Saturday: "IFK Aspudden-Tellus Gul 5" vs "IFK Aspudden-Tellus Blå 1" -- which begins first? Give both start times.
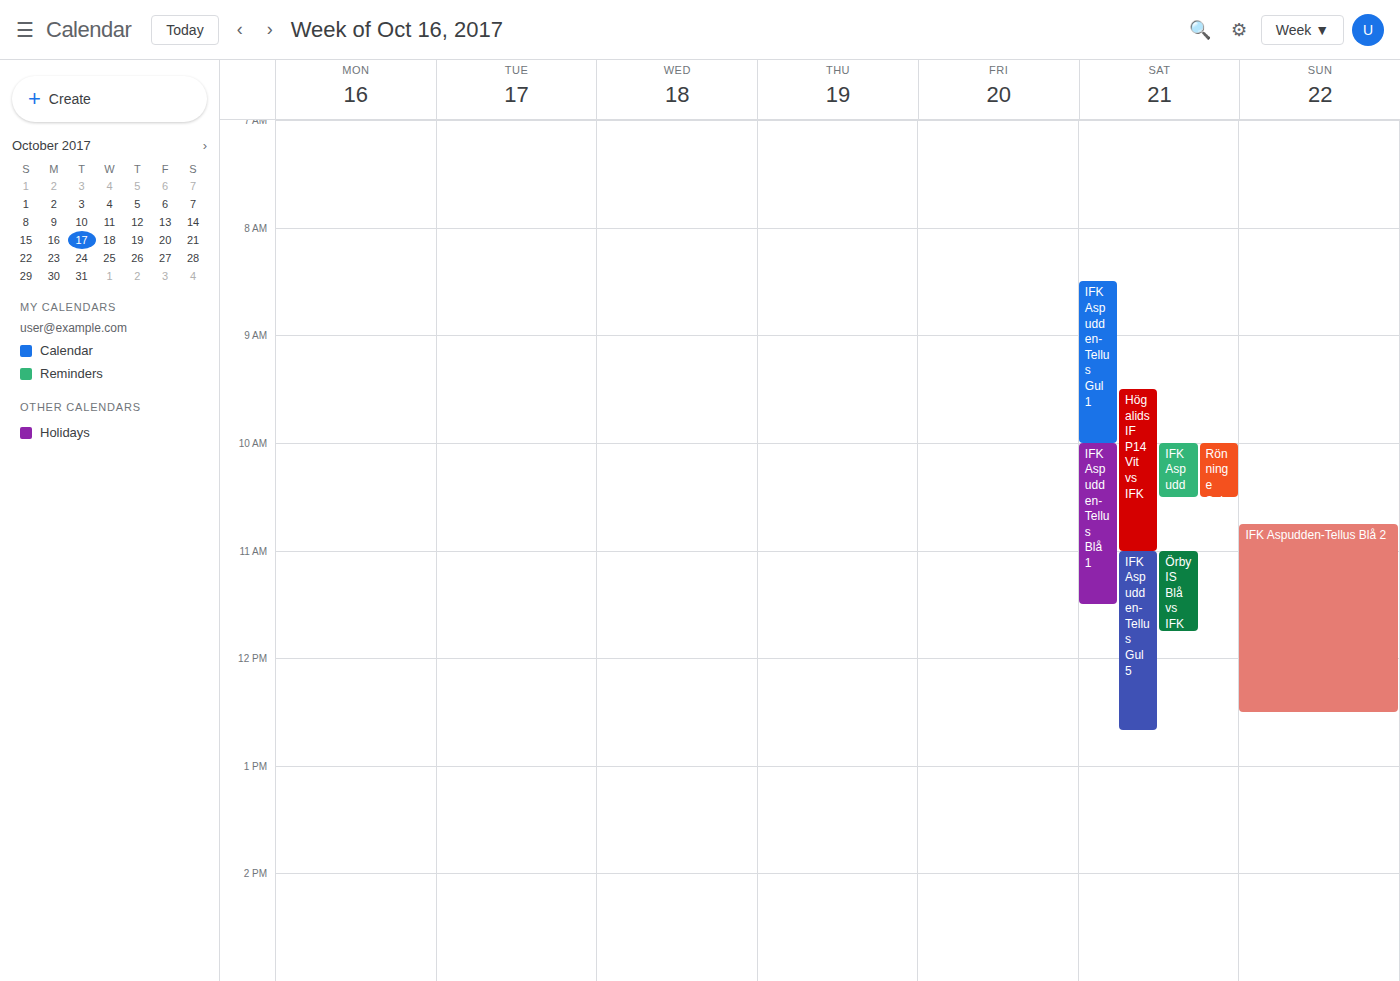
"IFK Aspudden-Tellus Blå 1" 10:00 AM; "IFK Aspudden-Tellus Gul 5" 11:00 AM.